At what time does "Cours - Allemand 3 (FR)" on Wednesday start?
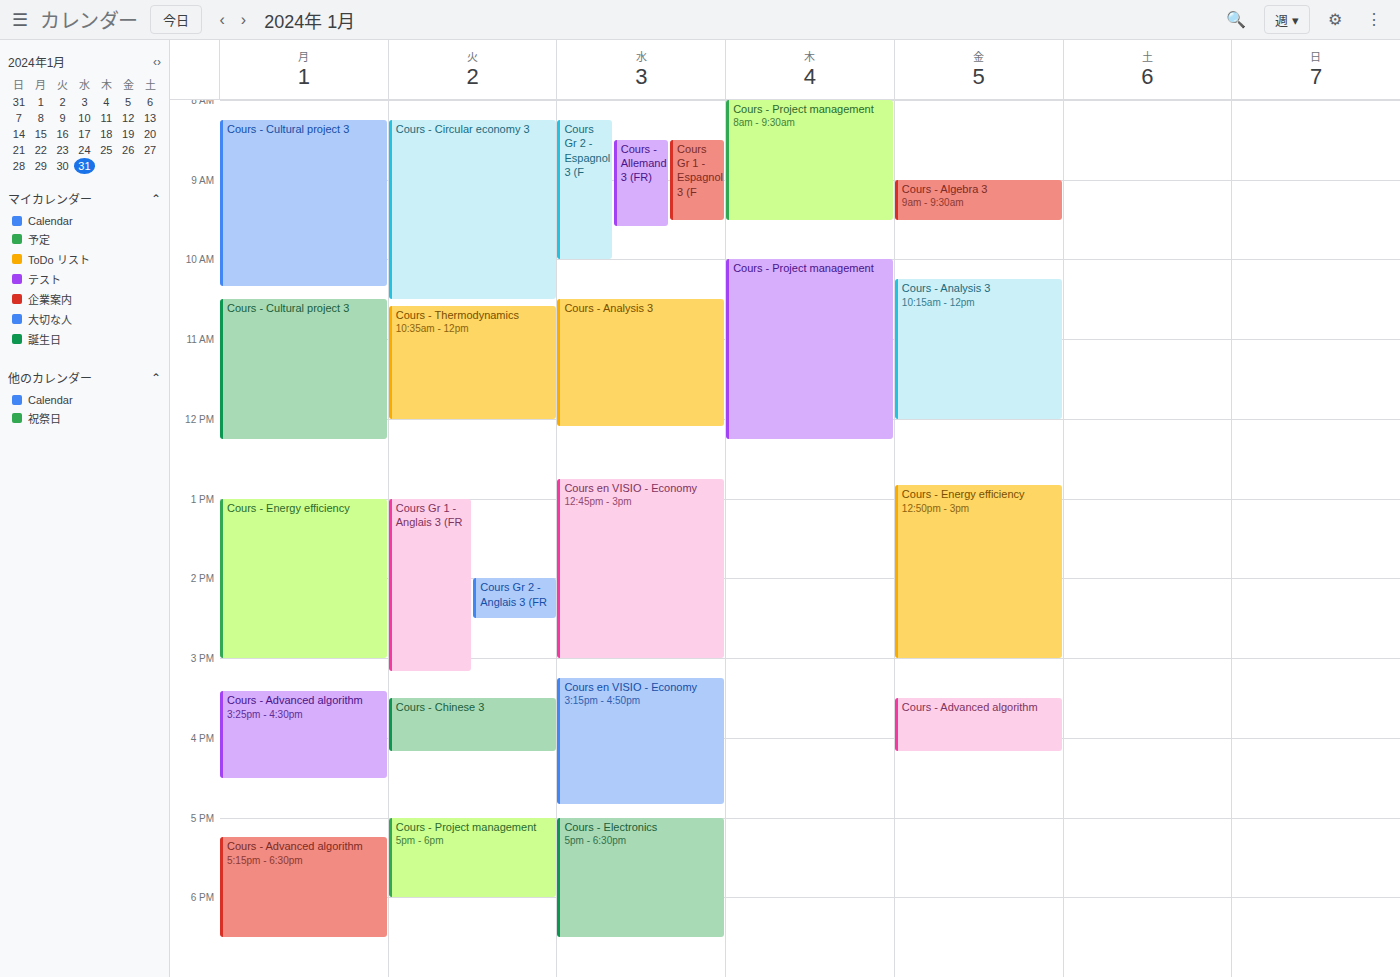
08:30